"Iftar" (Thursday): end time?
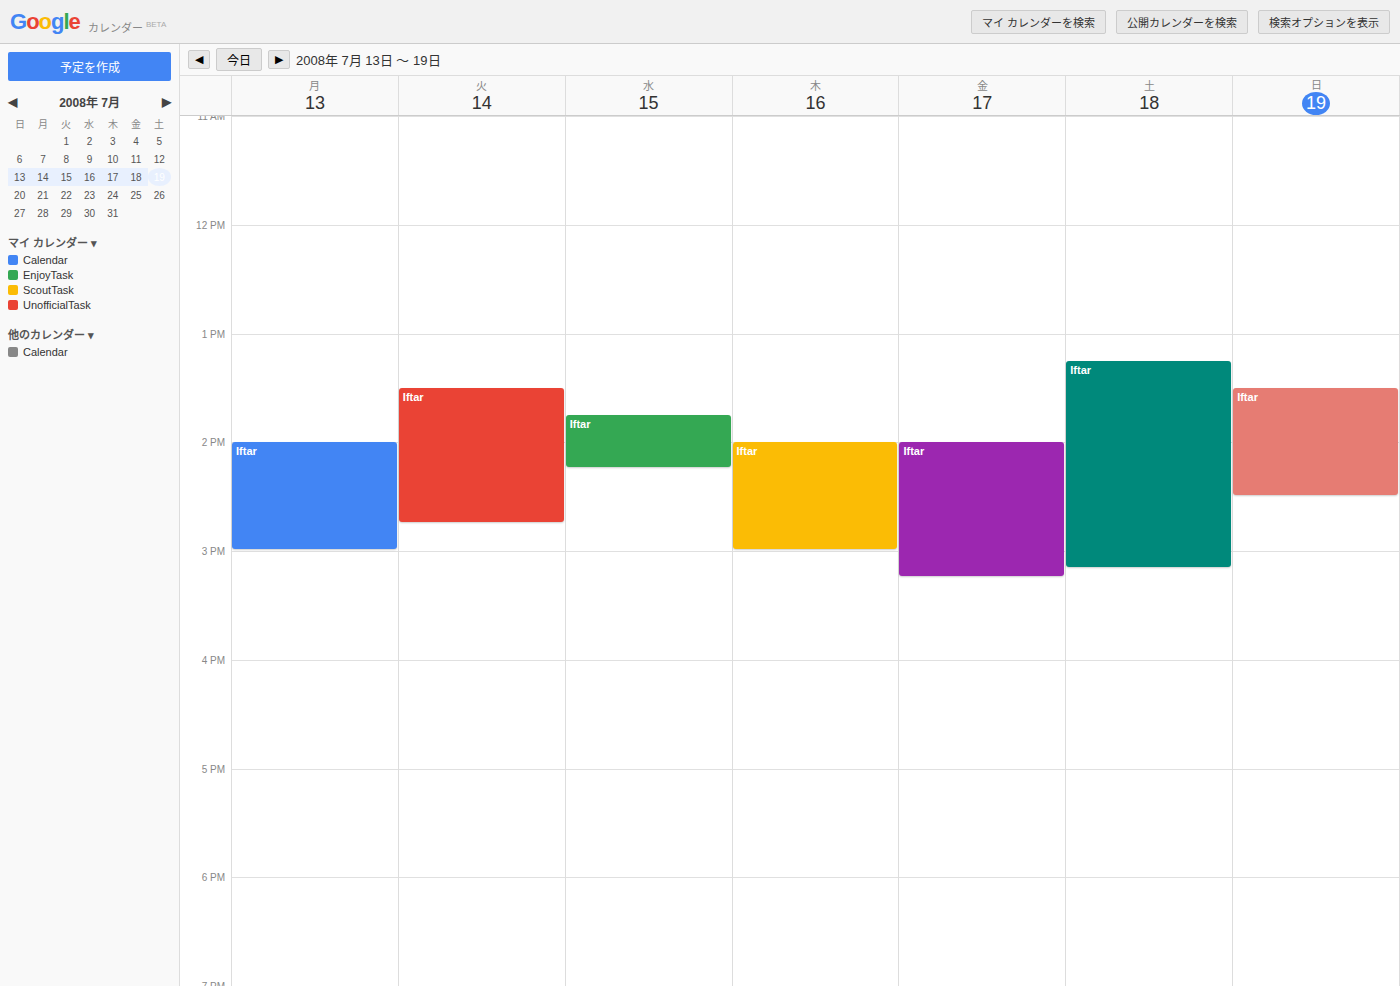
3:00 PM